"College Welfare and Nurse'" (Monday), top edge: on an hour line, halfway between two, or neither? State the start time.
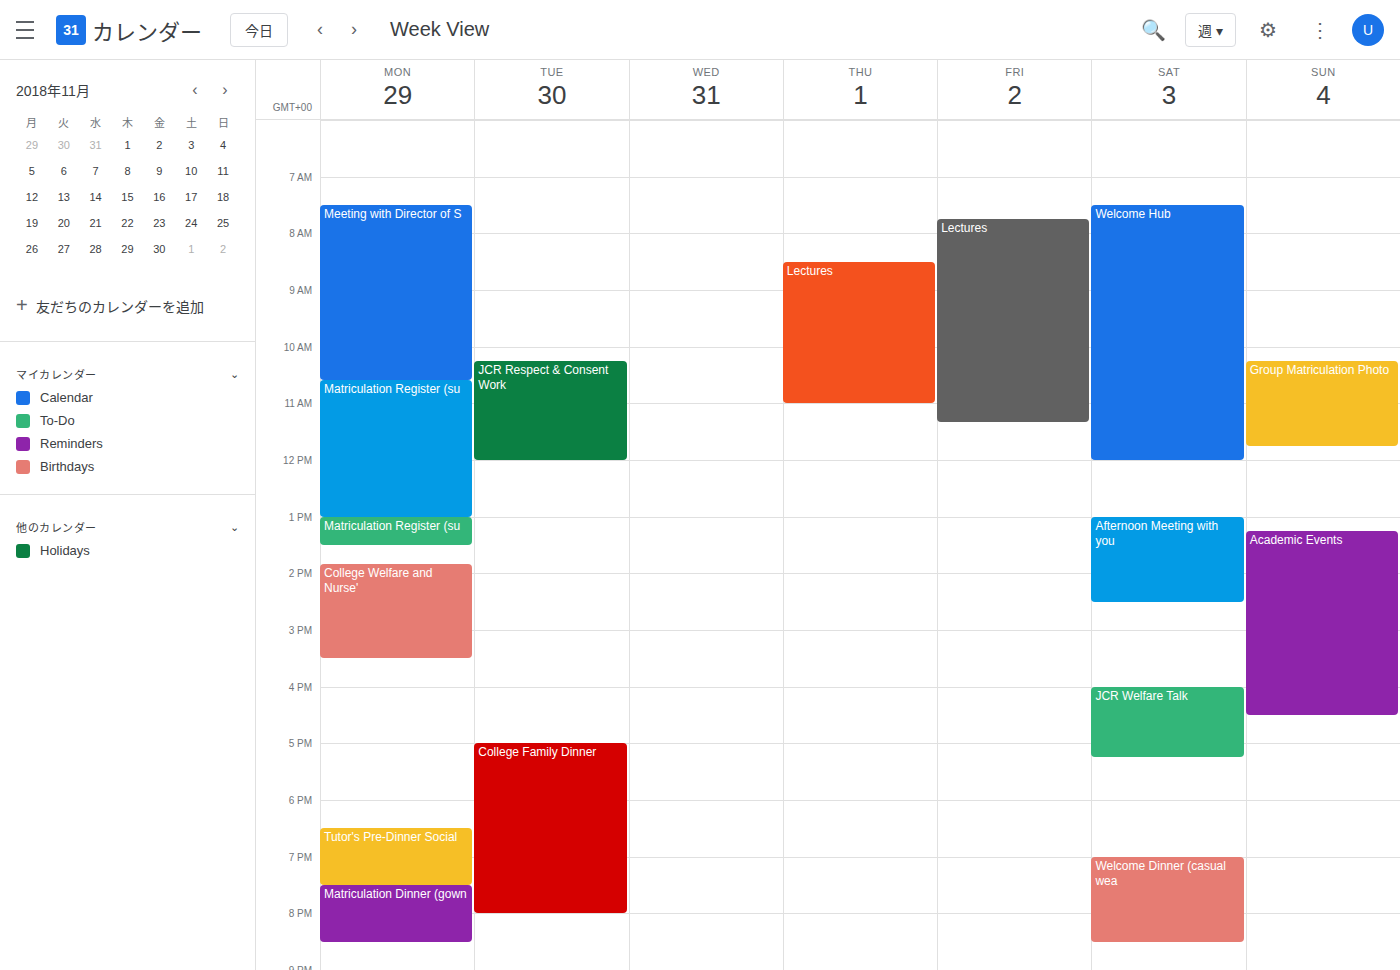
1:50 PM -- neither: 50 minutes below the 1 PM line and 10 minutes above the 2 PM line.